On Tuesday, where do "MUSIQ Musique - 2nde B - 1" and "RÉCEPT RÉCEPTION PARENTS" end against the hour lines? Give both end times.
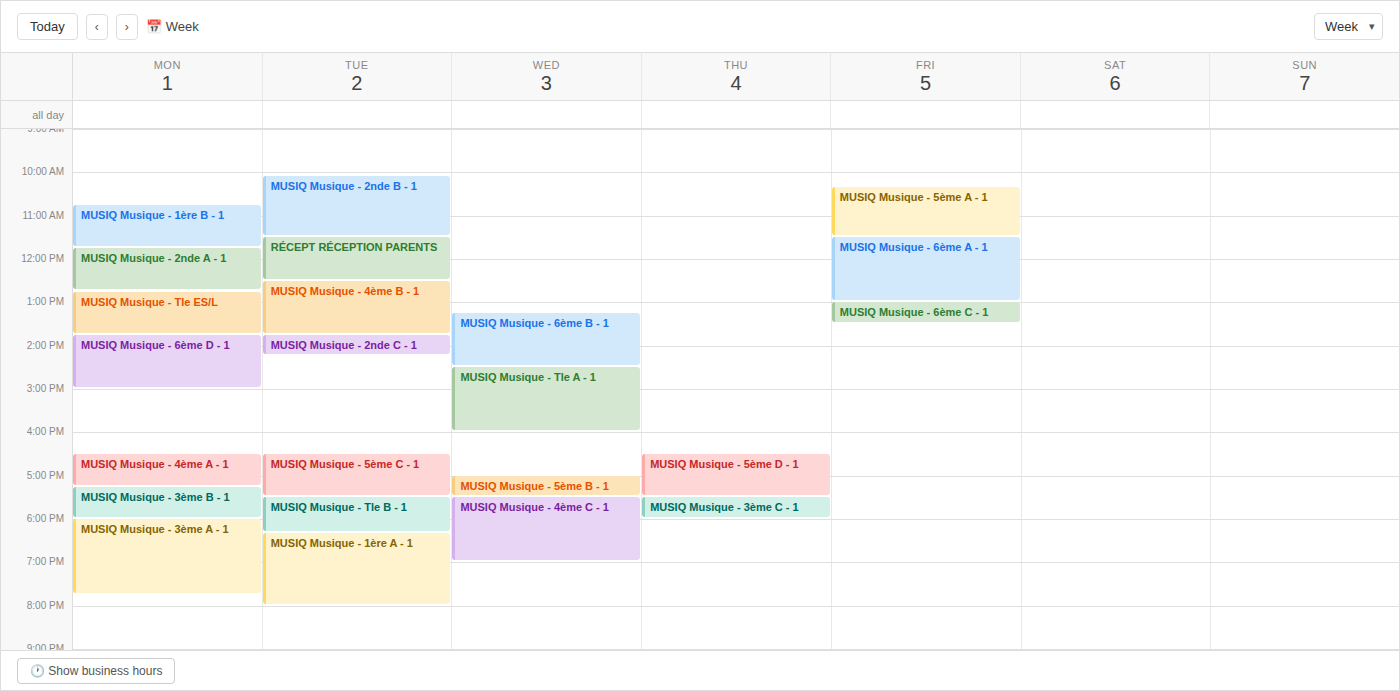
"MUSIQ Musique - 2nde B - 1": 11:30, halfway between the 11:00 and 12:00 lines. "RÉCEPT RÉCEPTION PARENTS": 12:30, halfway between the 12:00 and 13:00 lines.